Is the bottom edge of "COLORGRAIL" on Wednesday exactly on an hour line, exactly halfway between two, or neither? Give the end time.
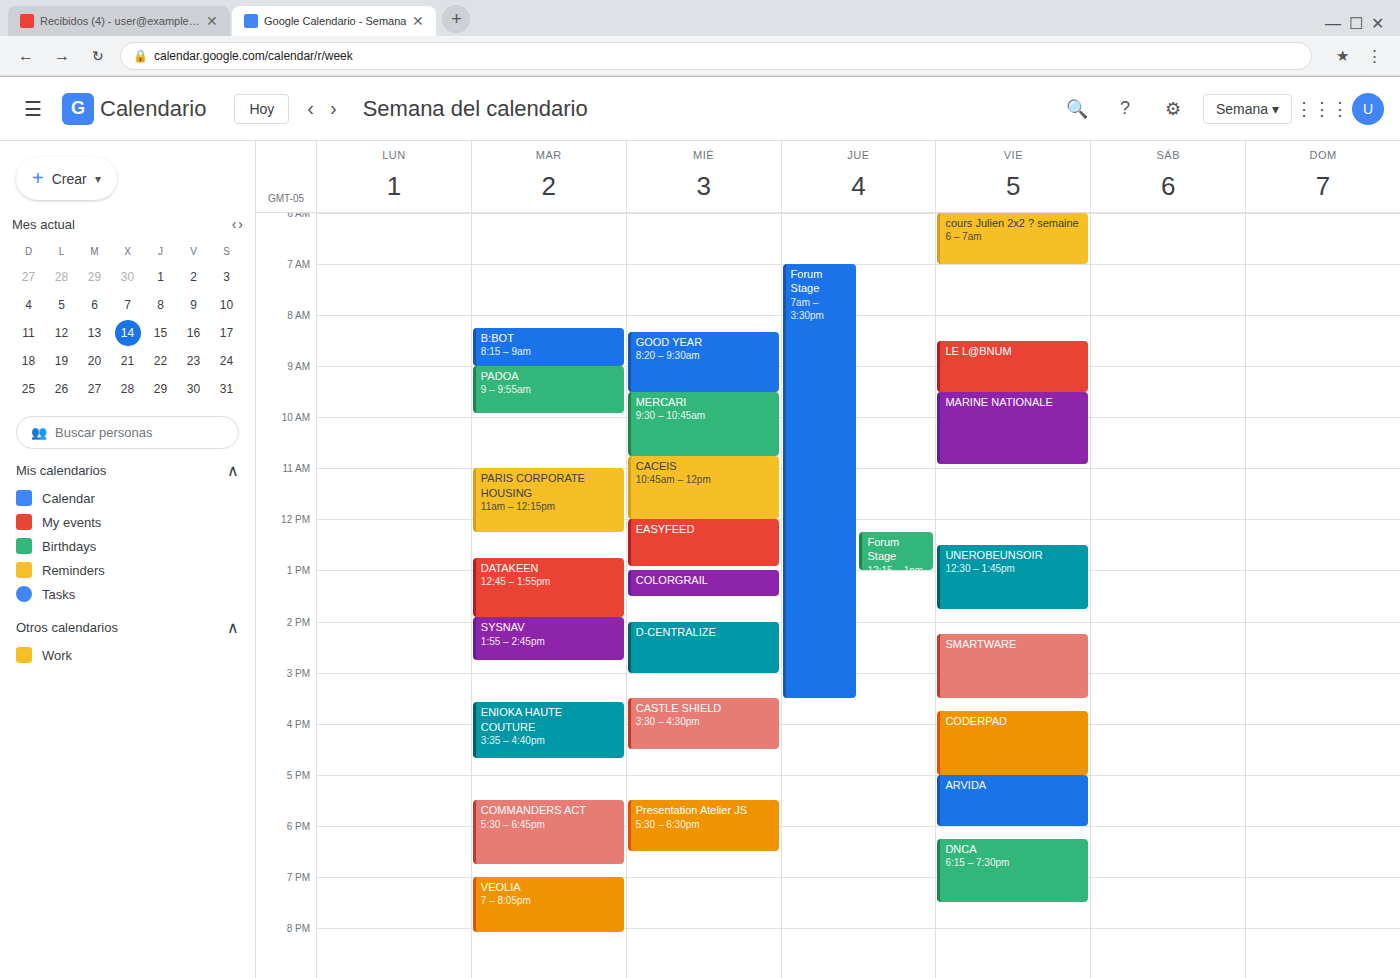
1:30 PM -- halfway between the 1 PM and 2 PM lines.